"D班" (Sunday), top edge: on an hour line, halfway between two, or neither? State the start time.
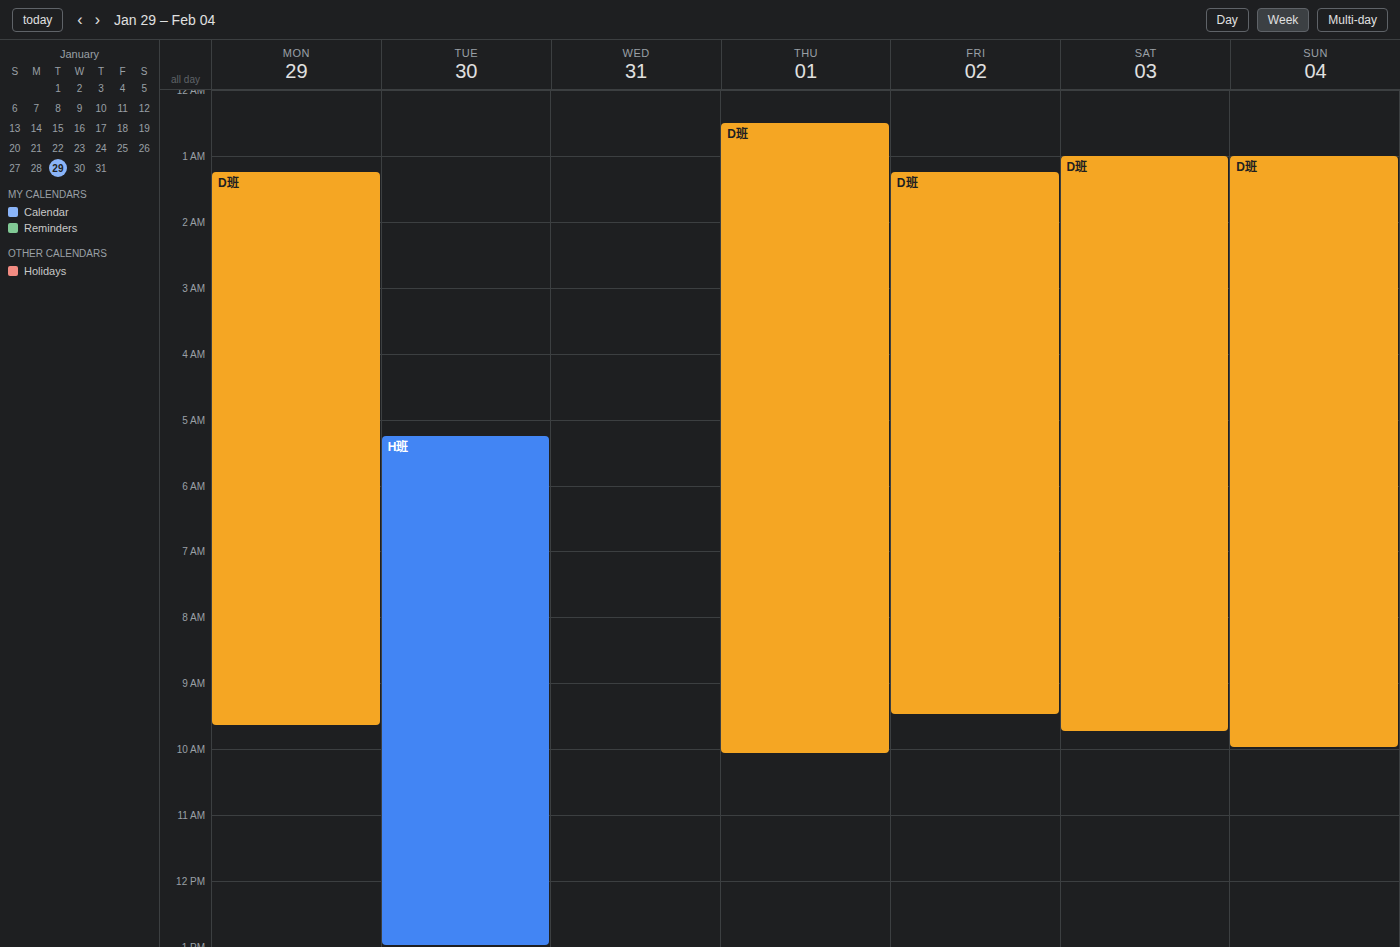
01:00 -- exactly on the 01:00 line.